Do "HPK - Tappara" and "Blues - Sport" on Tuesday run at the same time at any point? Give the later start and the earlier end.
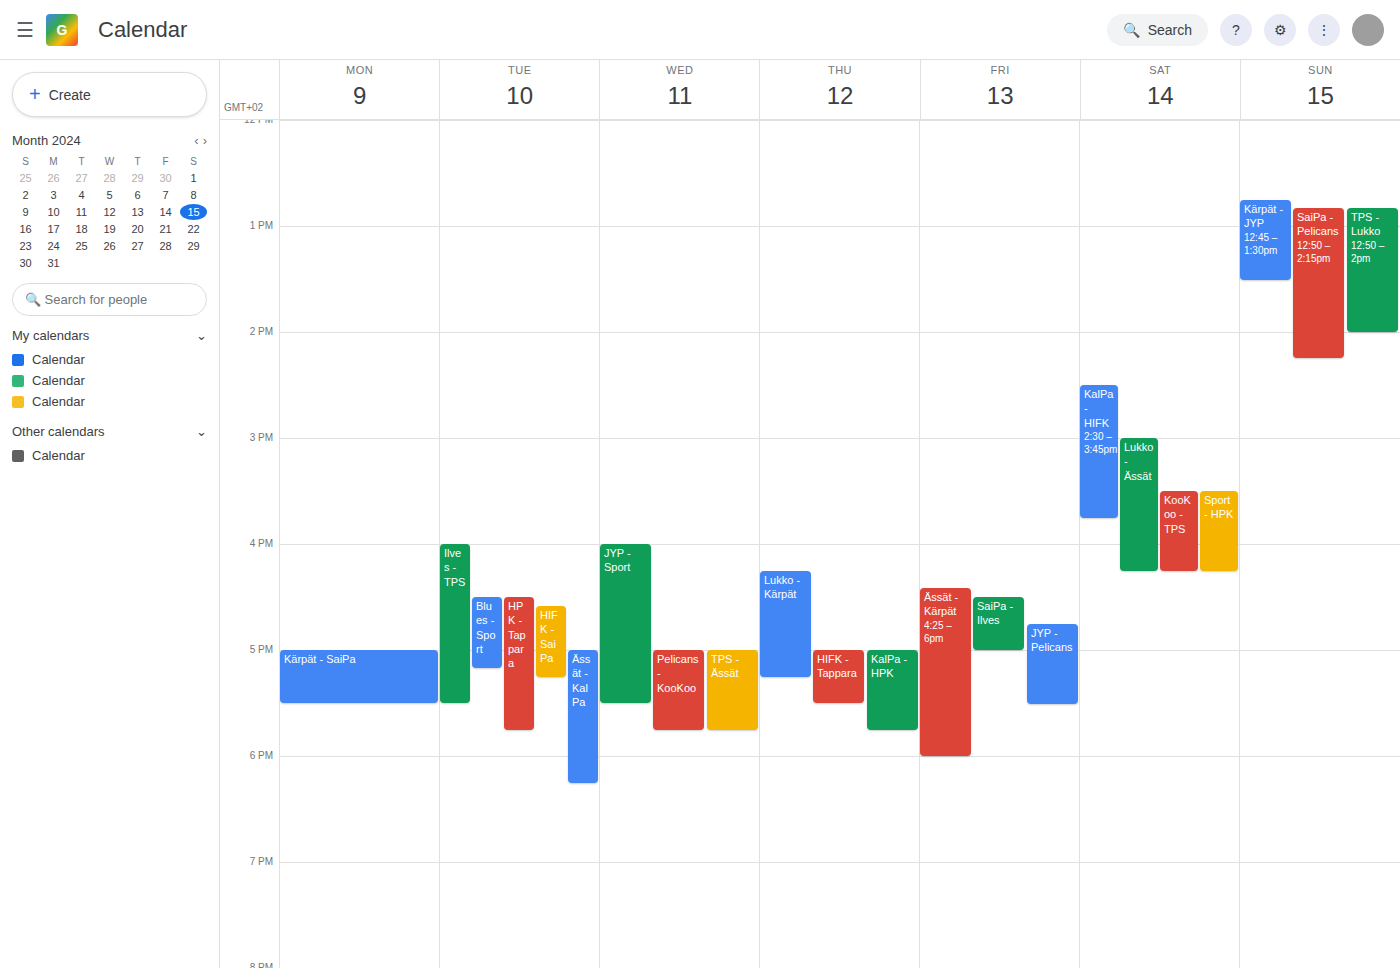
"Blues - Sport" runs 4:30 PM to 5:10 PM, inside "HPK - Tappara" -- they overlap.